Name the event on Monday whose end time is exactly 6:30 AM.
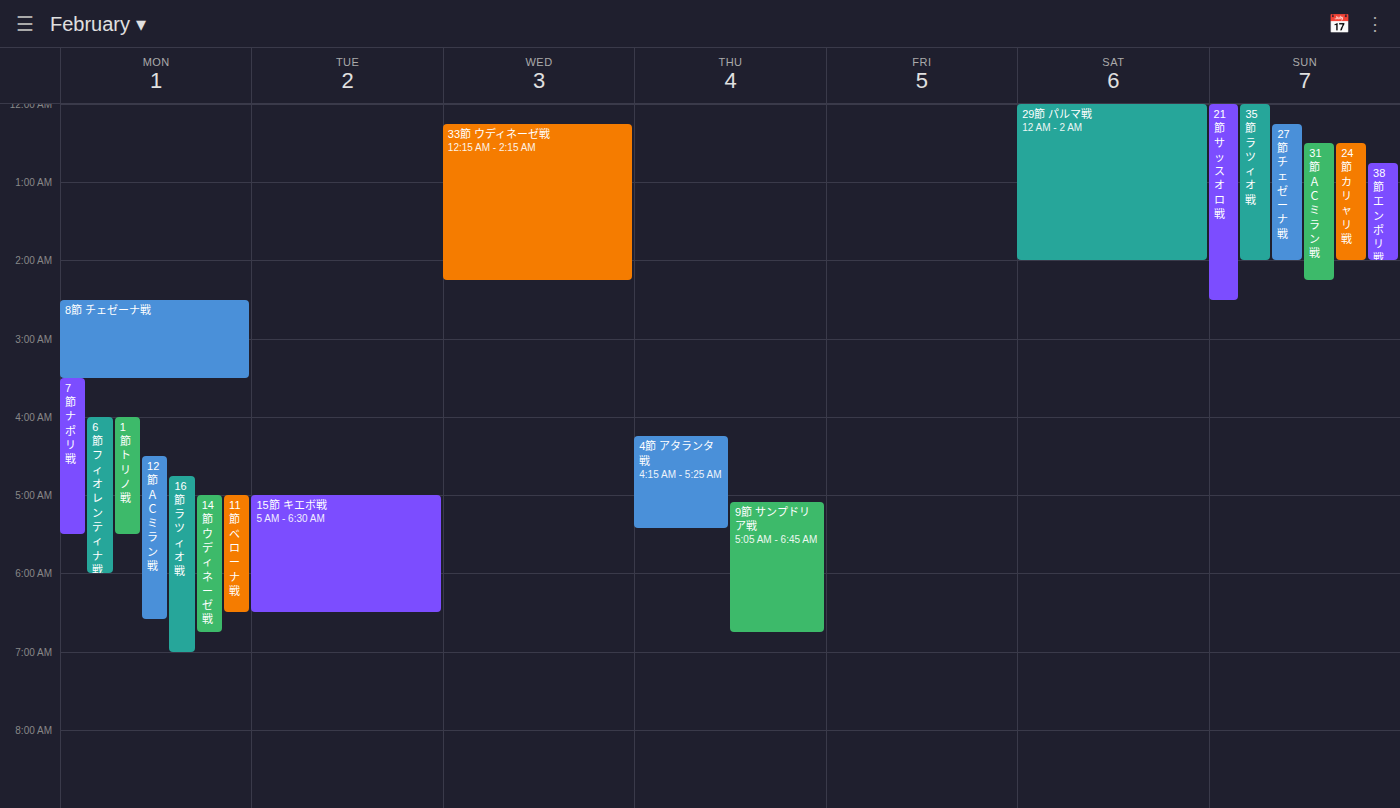
"11節 ベローナ戦"